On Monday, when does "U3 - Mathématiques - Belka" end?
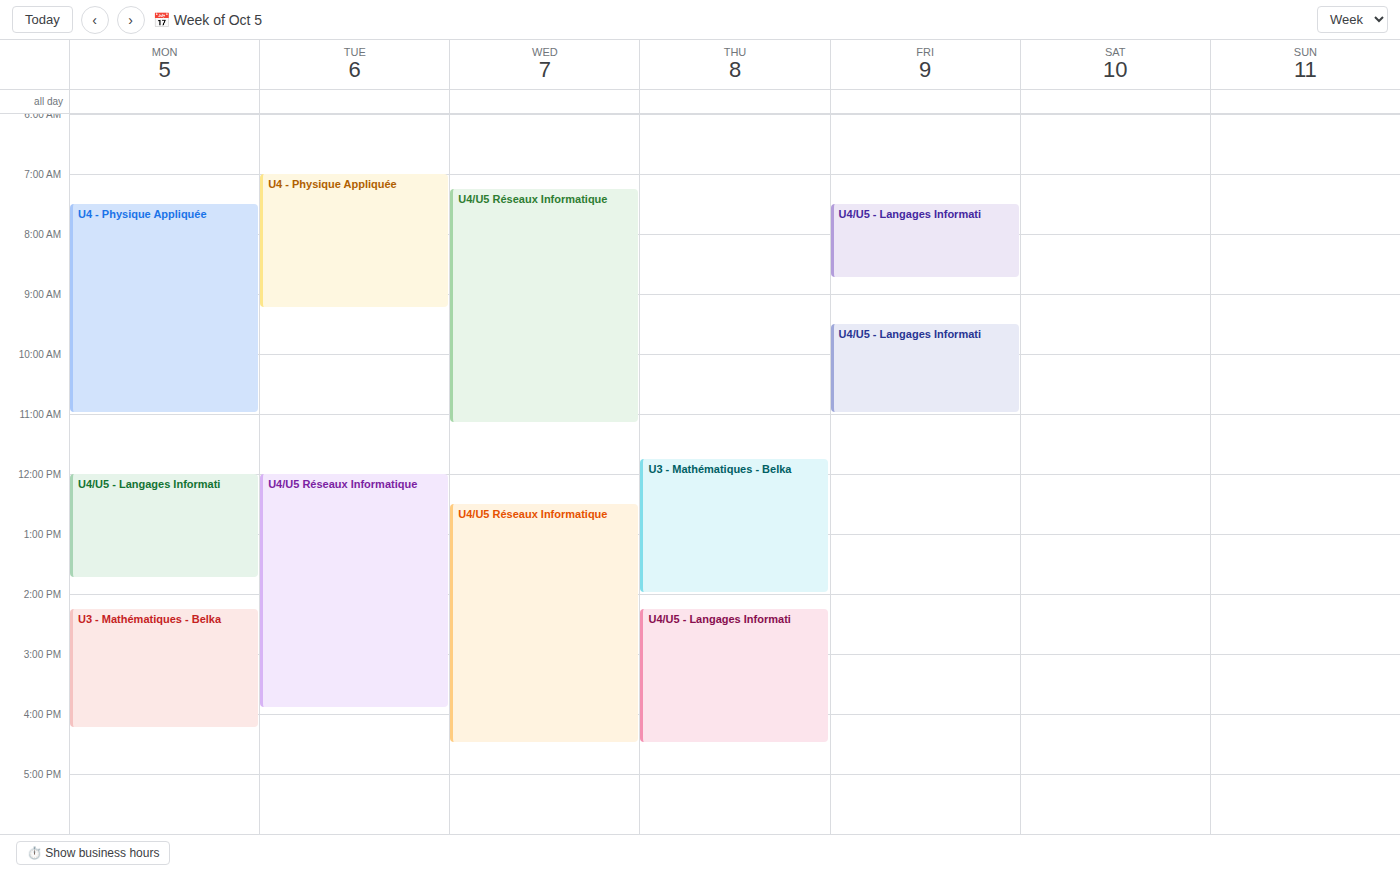
4:15 PM